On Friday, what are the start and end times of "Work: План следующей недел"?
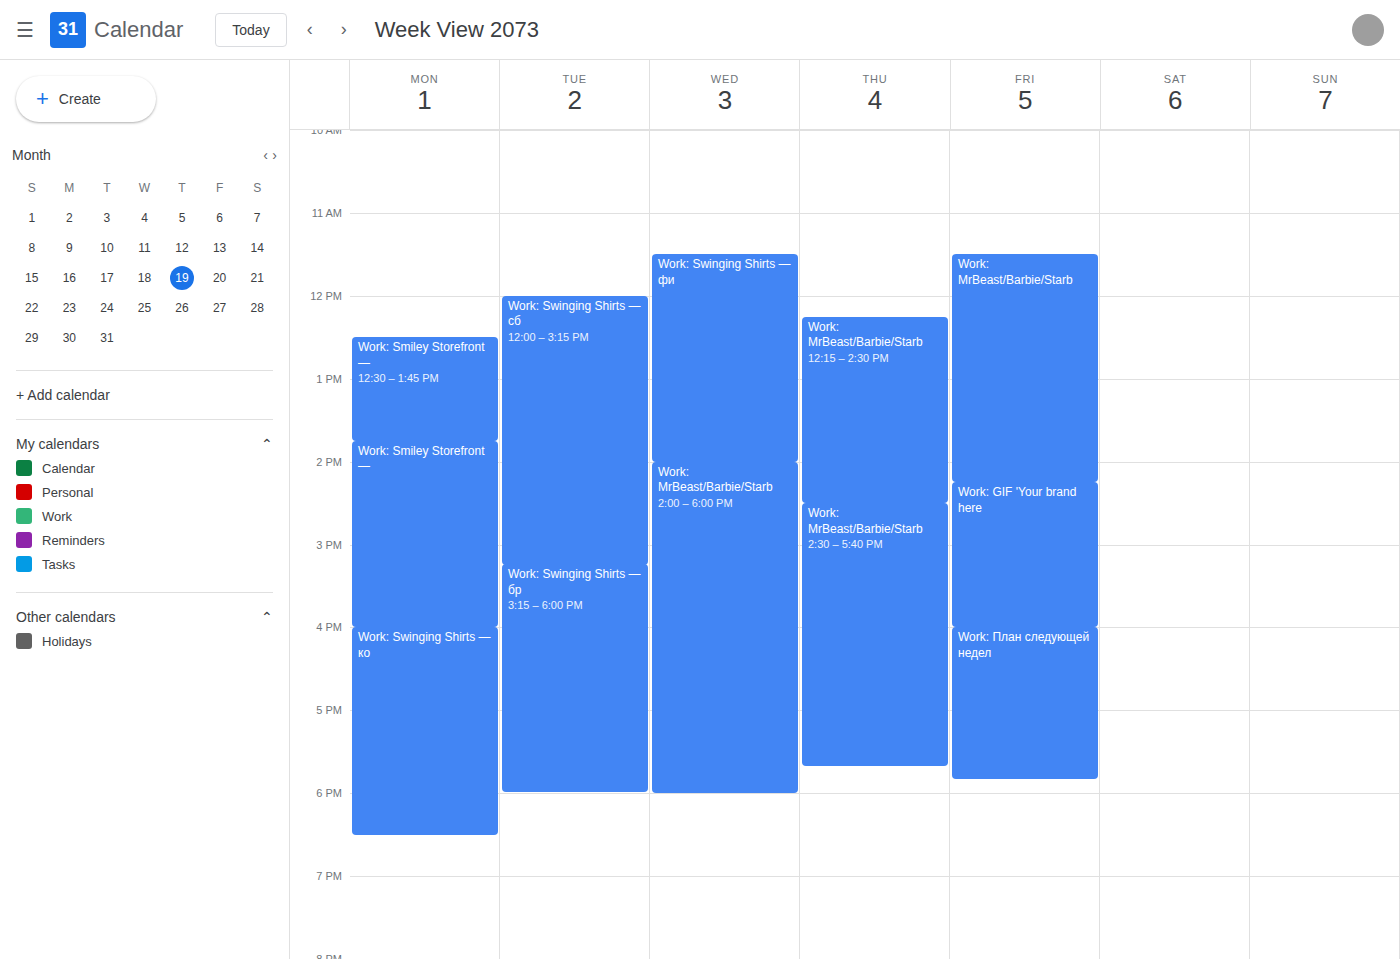
4:00 PM to 5:50 PM